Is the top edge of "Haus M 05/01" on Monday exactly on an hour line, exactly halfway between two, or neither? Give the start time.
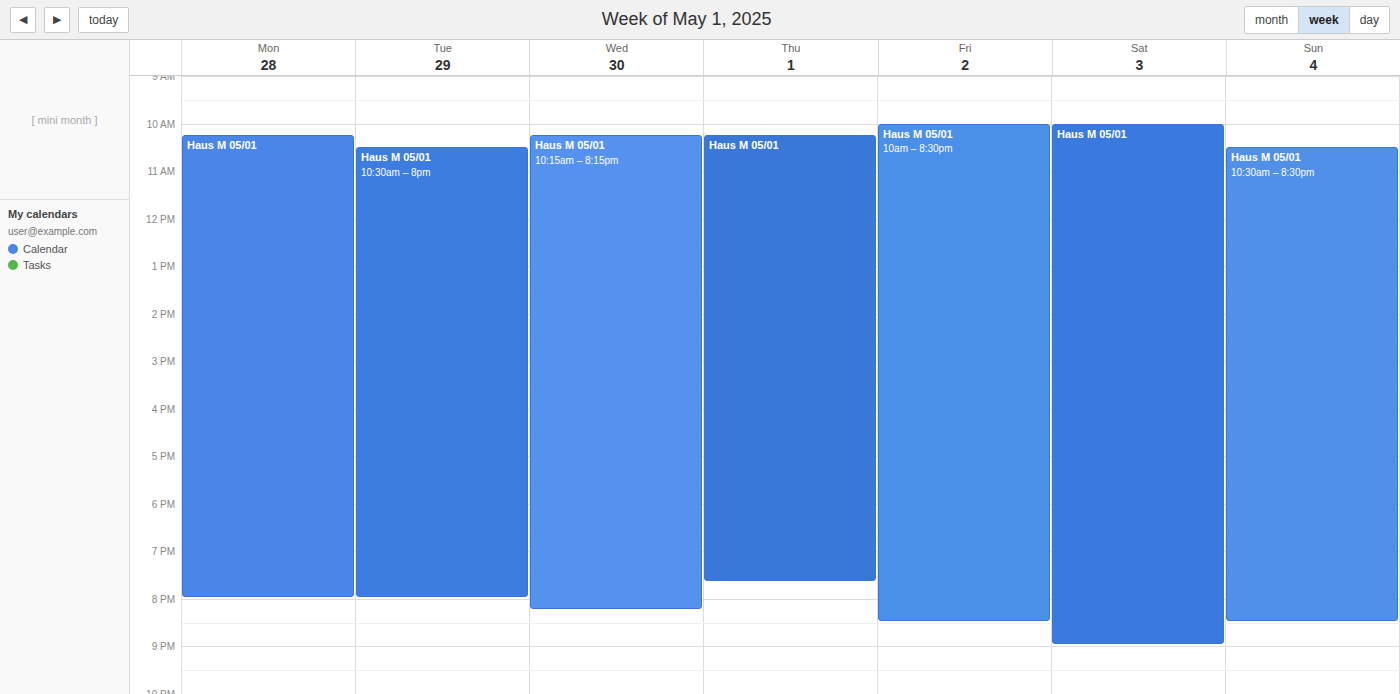
10:15 AM -- neither: a quarter of the way from the 10 AM line to the 11 AM line.